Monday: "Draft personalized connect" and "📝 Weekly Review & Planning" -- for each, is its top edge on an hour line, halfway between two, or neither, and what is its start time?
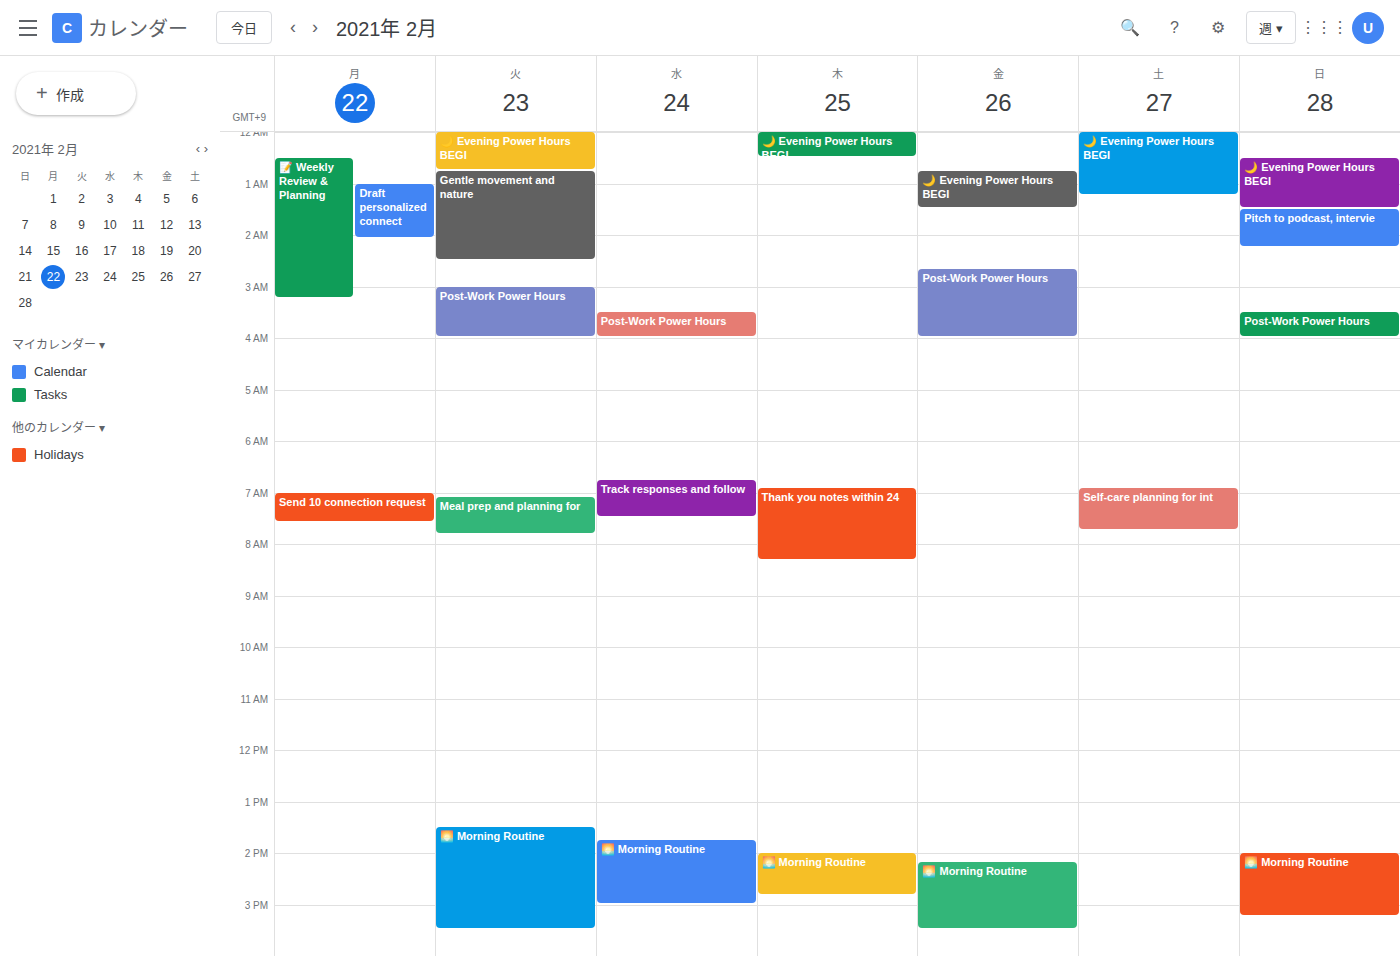
"Draft personalized connect": 1:00 AM, exactly on the 1 AM line. "📝 Weekly Review & Planning": 12:30 AM, halfway between the 12 AM and 1 AM lines.